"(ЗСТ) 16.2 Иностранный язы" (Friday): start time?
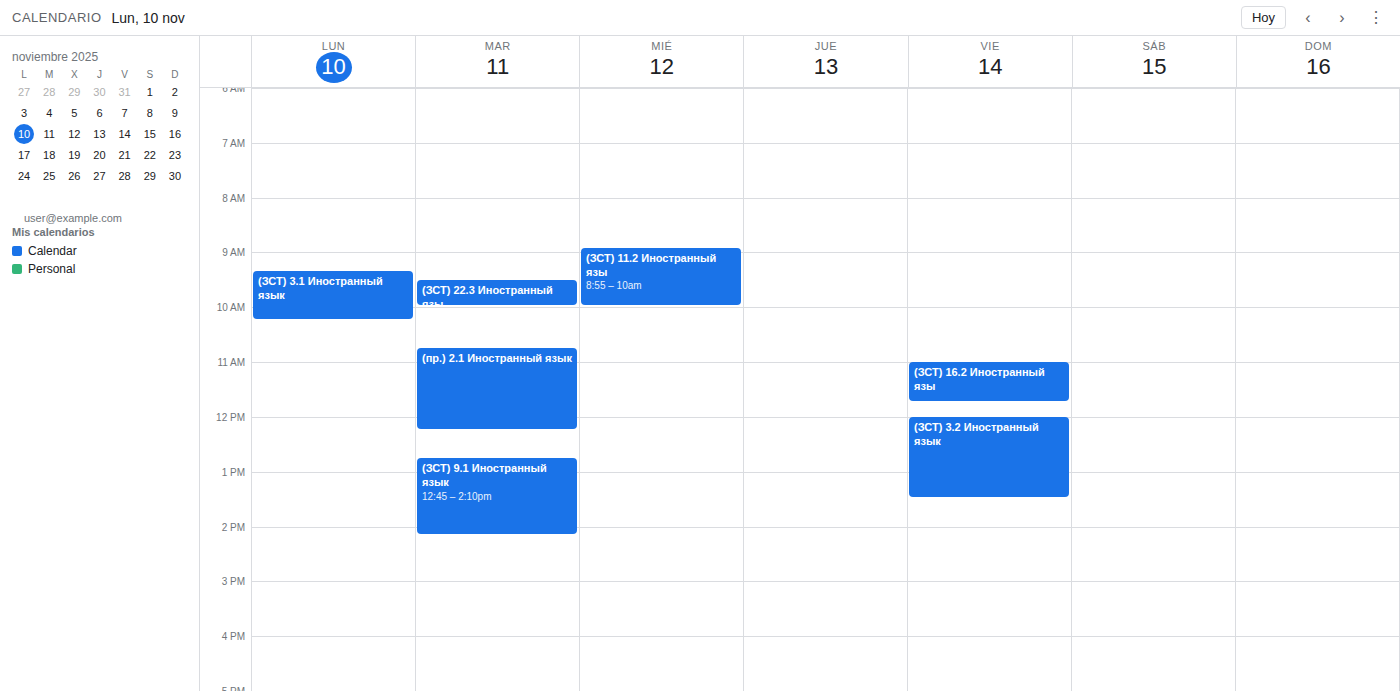
11:00 AM